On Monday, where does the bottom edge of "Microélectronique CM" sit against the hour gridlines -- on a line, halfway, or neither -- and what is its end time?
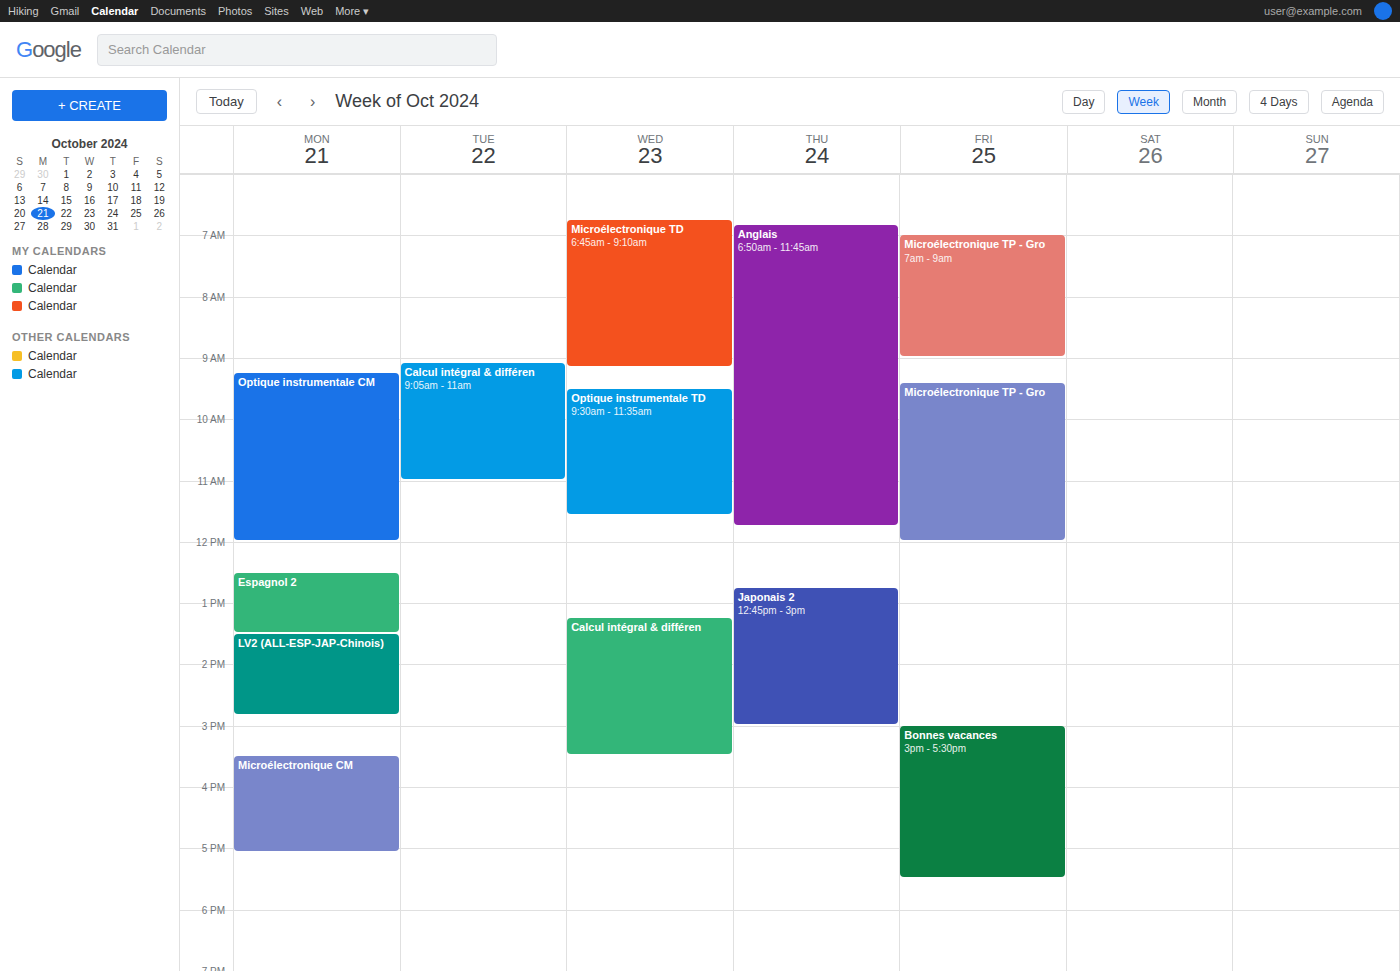
5:05 PM -- neither: 5 minutes below the 5 PM line and 55 minutes above the 6 PM line.